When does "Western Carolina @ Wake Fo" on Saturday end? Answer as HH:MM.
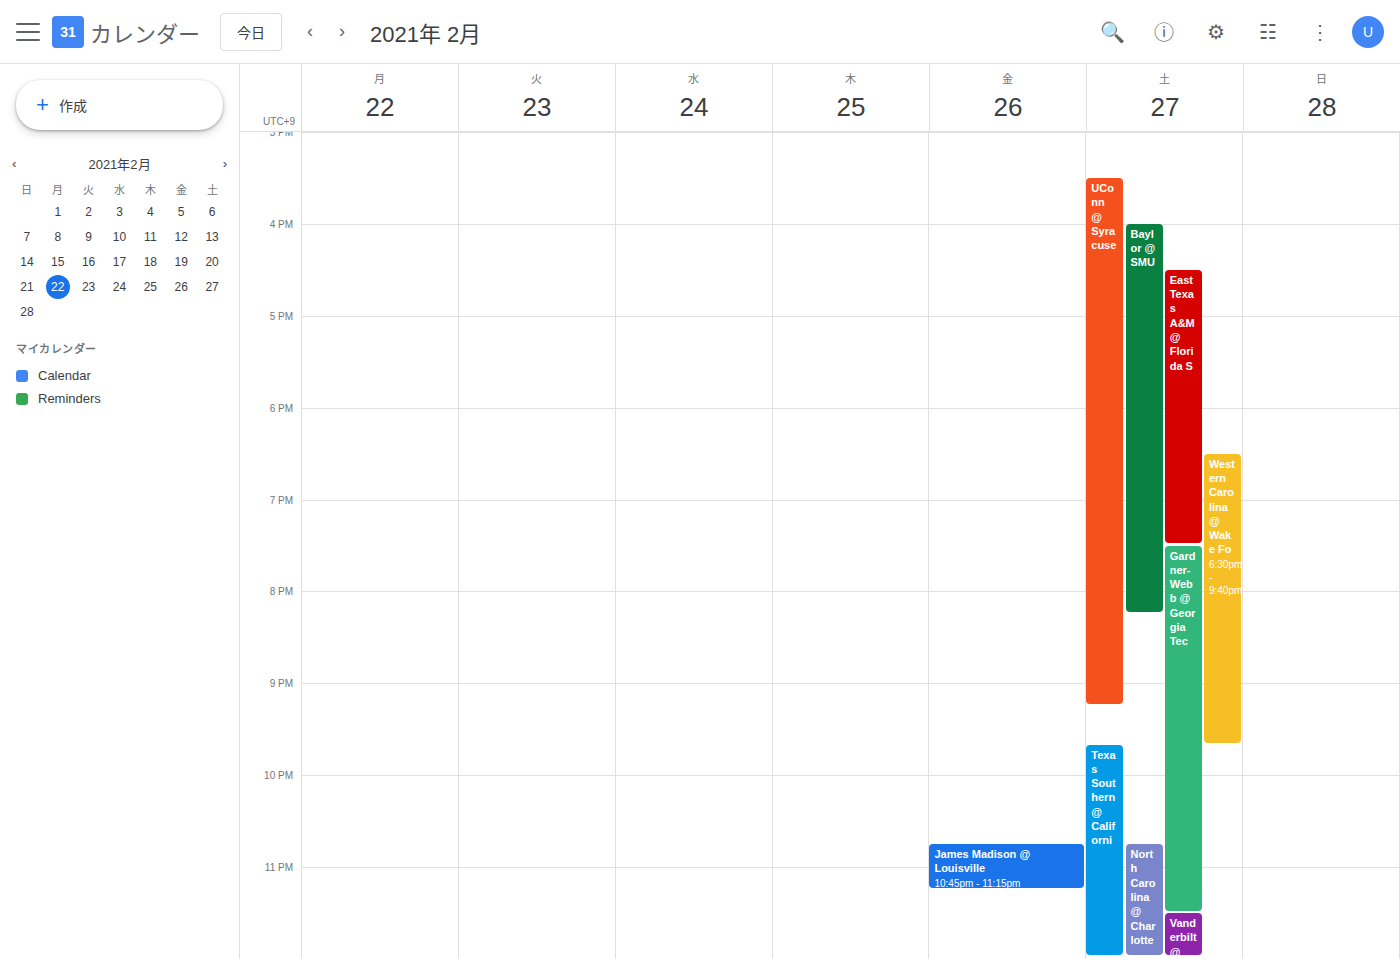
21:40